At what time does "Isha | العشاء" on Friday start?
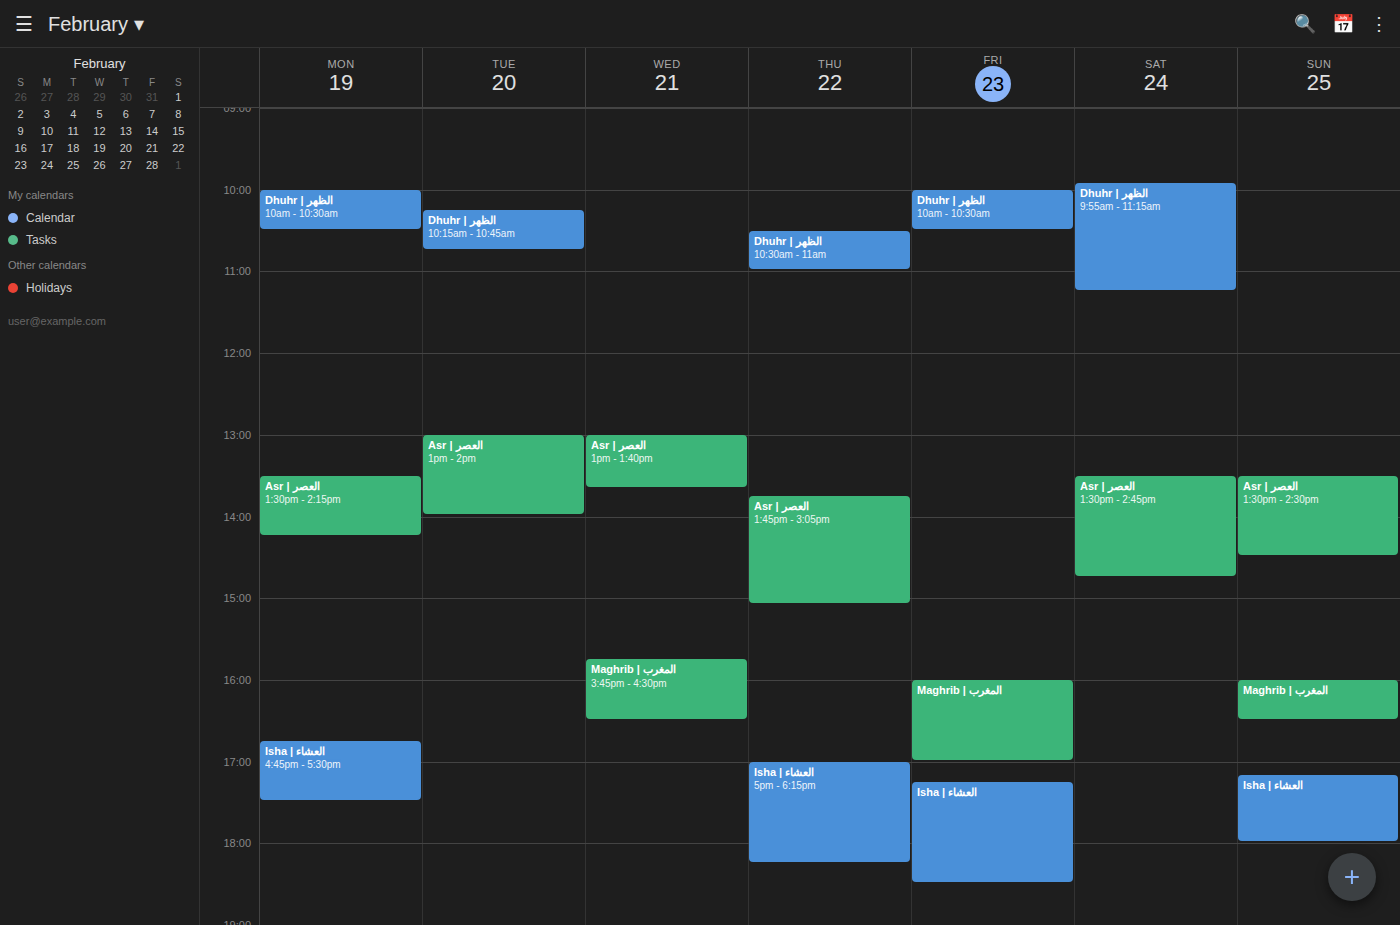
5:15 PM